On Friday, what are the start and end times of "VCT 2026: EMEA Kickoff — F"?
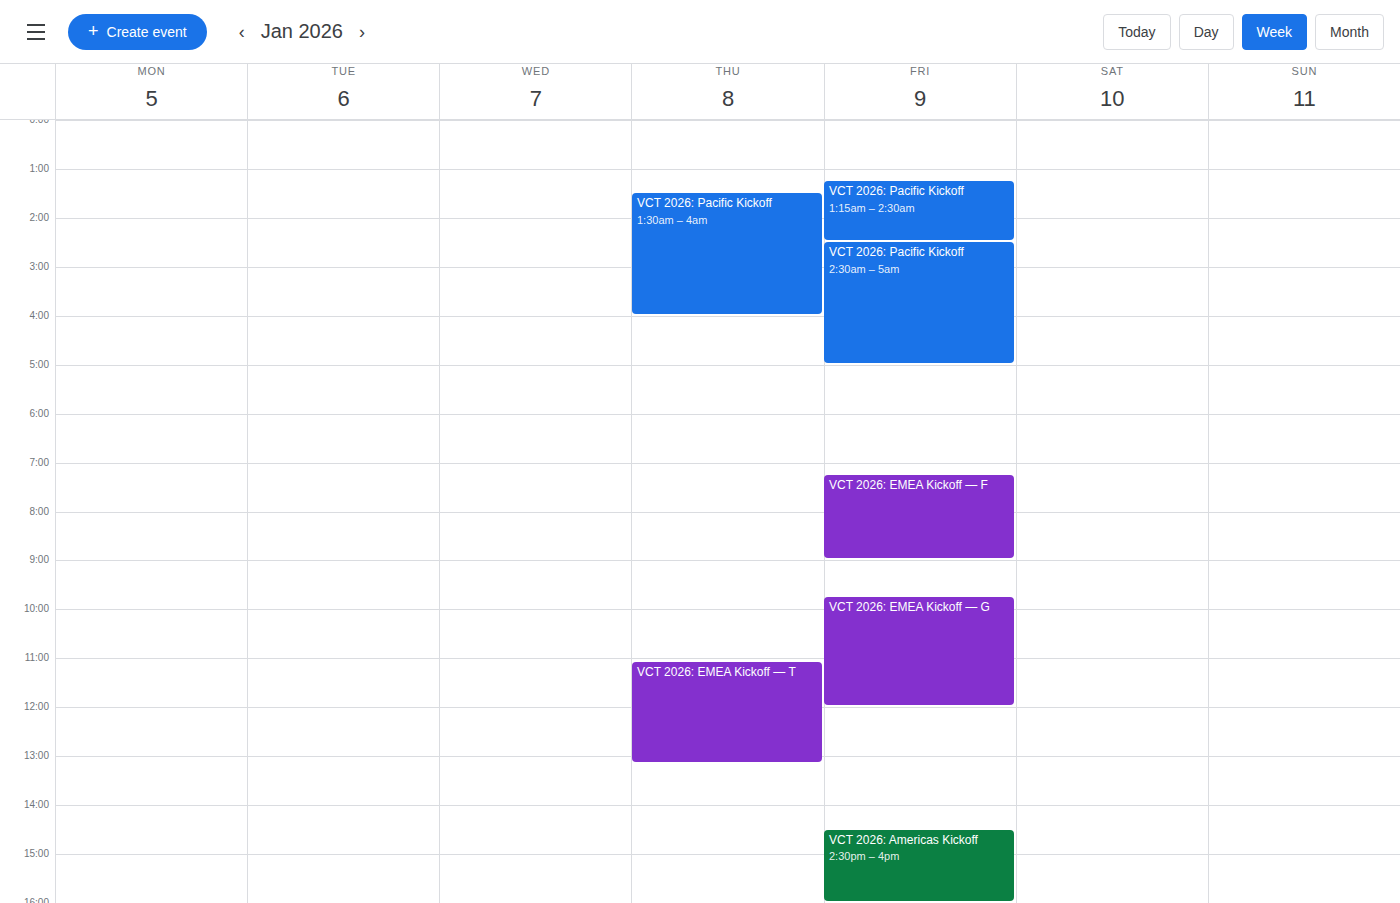
7:15 AM to 9:00 AM